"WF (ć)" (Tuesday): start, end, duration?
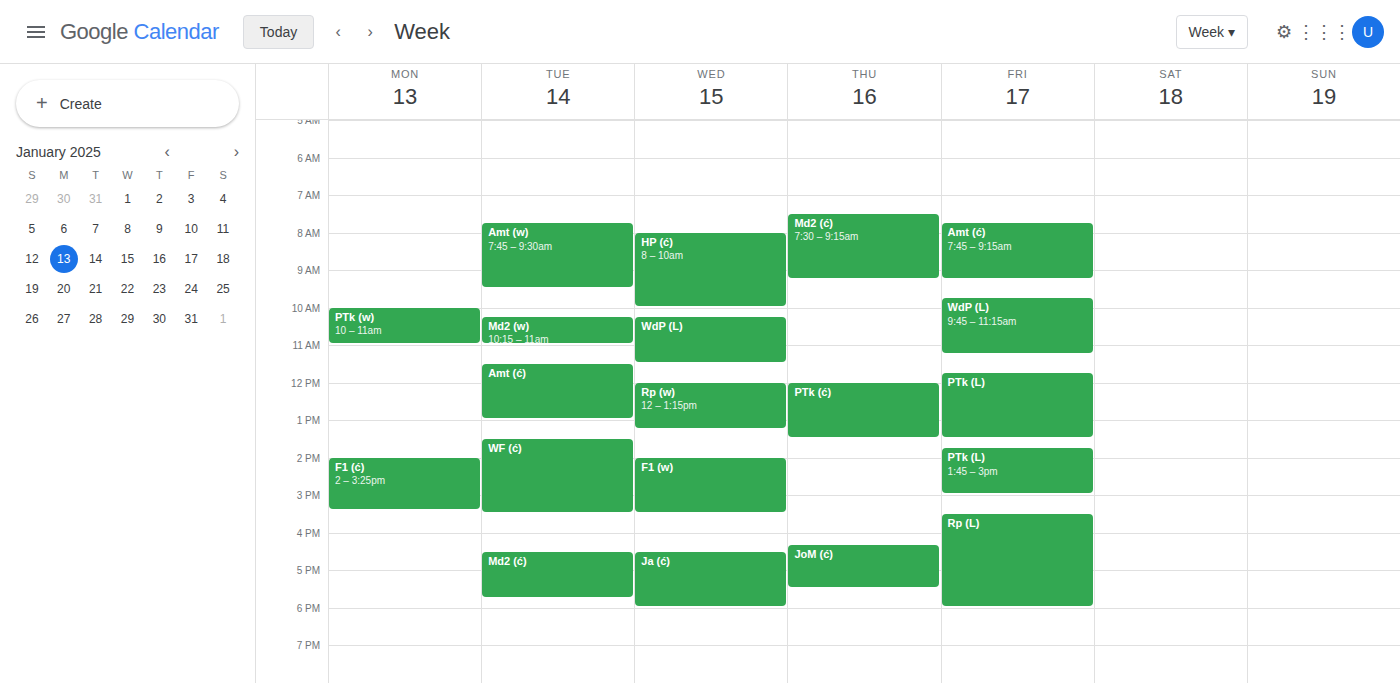
1:30 PM to 3:30 PM, 2 hours